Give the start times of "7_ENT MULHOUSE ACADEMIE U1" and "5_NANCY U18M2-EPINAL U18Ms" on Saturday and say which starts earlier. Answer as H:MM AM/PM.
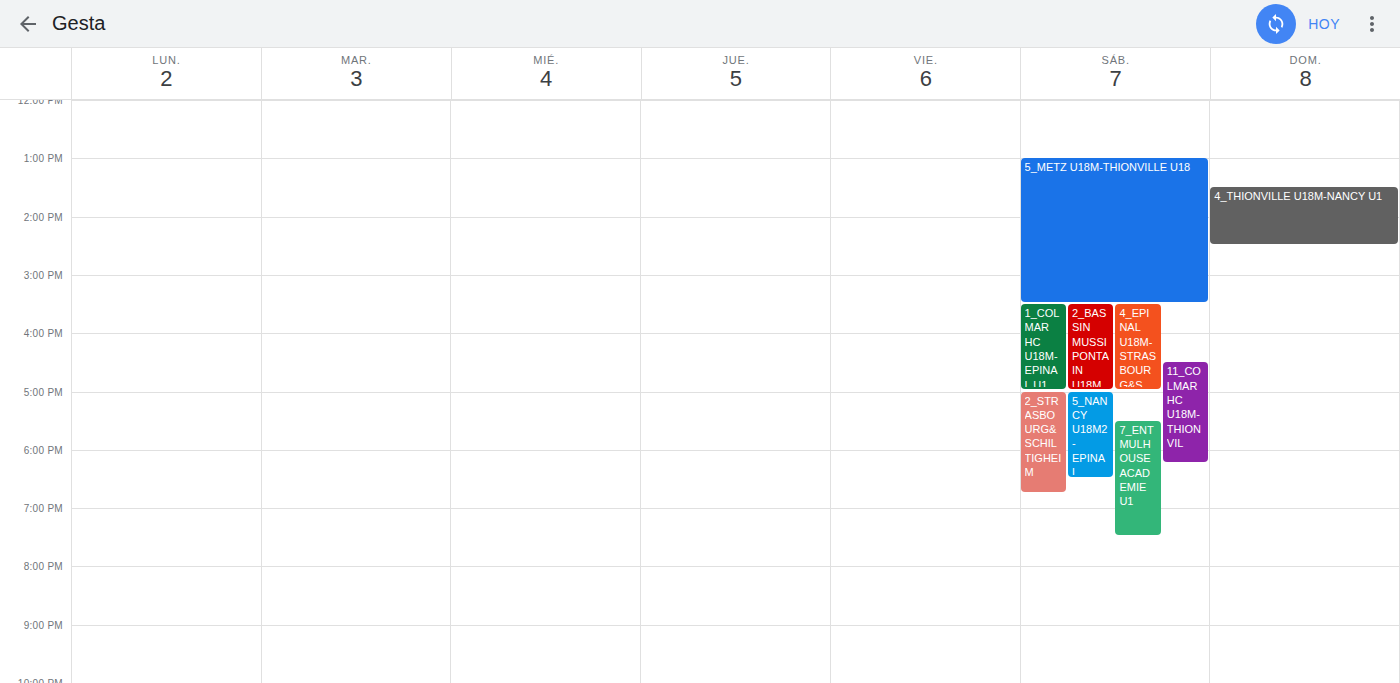
"5_NANCY U18M2-EPINAL U18Ms" 5:00 PM; "7_ENT MULHOUSE ACADEMIE U1" 5:30 PM.